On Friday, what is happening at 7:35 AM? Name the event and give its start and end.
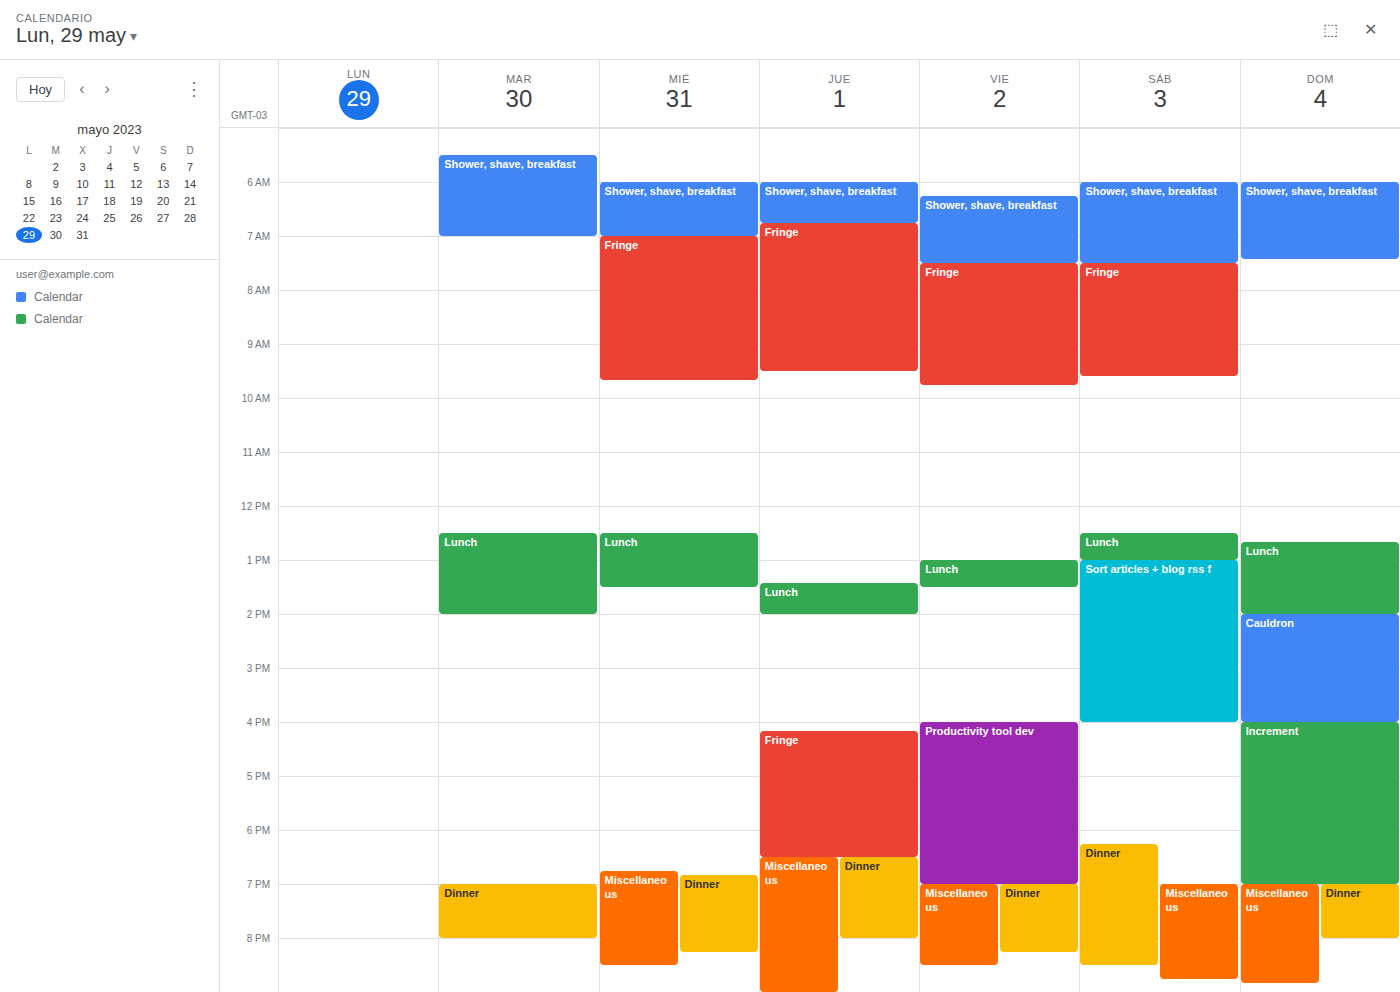
"Fringe", 7:30 AM to 9:45 AM